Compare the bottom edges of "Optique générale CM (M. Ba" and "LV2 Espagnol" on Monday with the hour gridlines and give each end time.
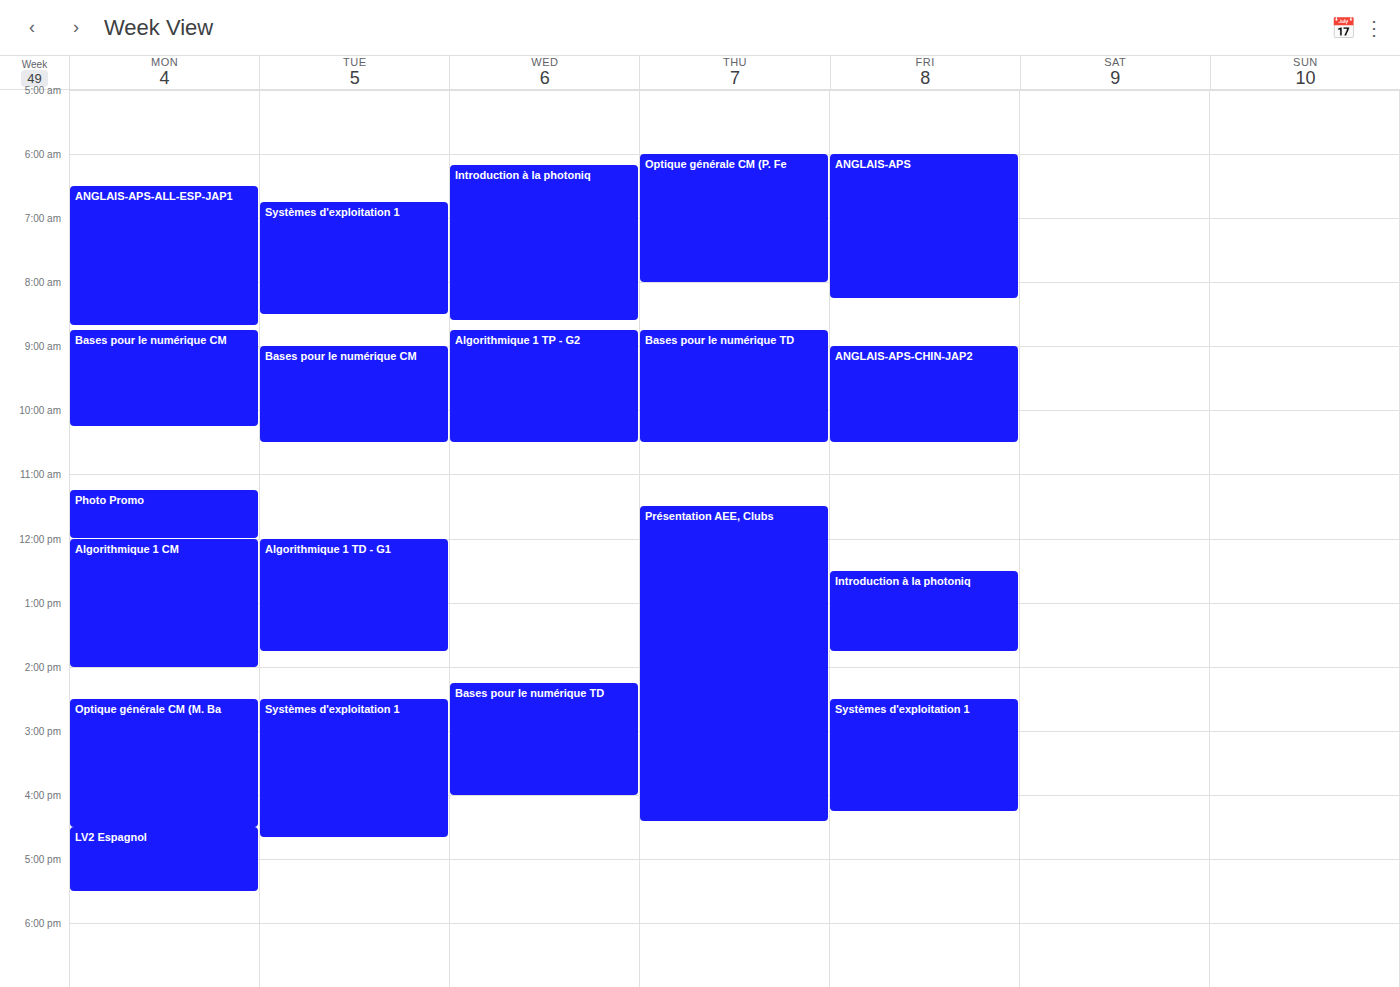
"Optique générale CM (M. Ba": 16:30, halfway between the 16:00 and 17:00 lines. "LV2 Espagnol": 17:30, halfway between the 17:00 and 18:00 lines.